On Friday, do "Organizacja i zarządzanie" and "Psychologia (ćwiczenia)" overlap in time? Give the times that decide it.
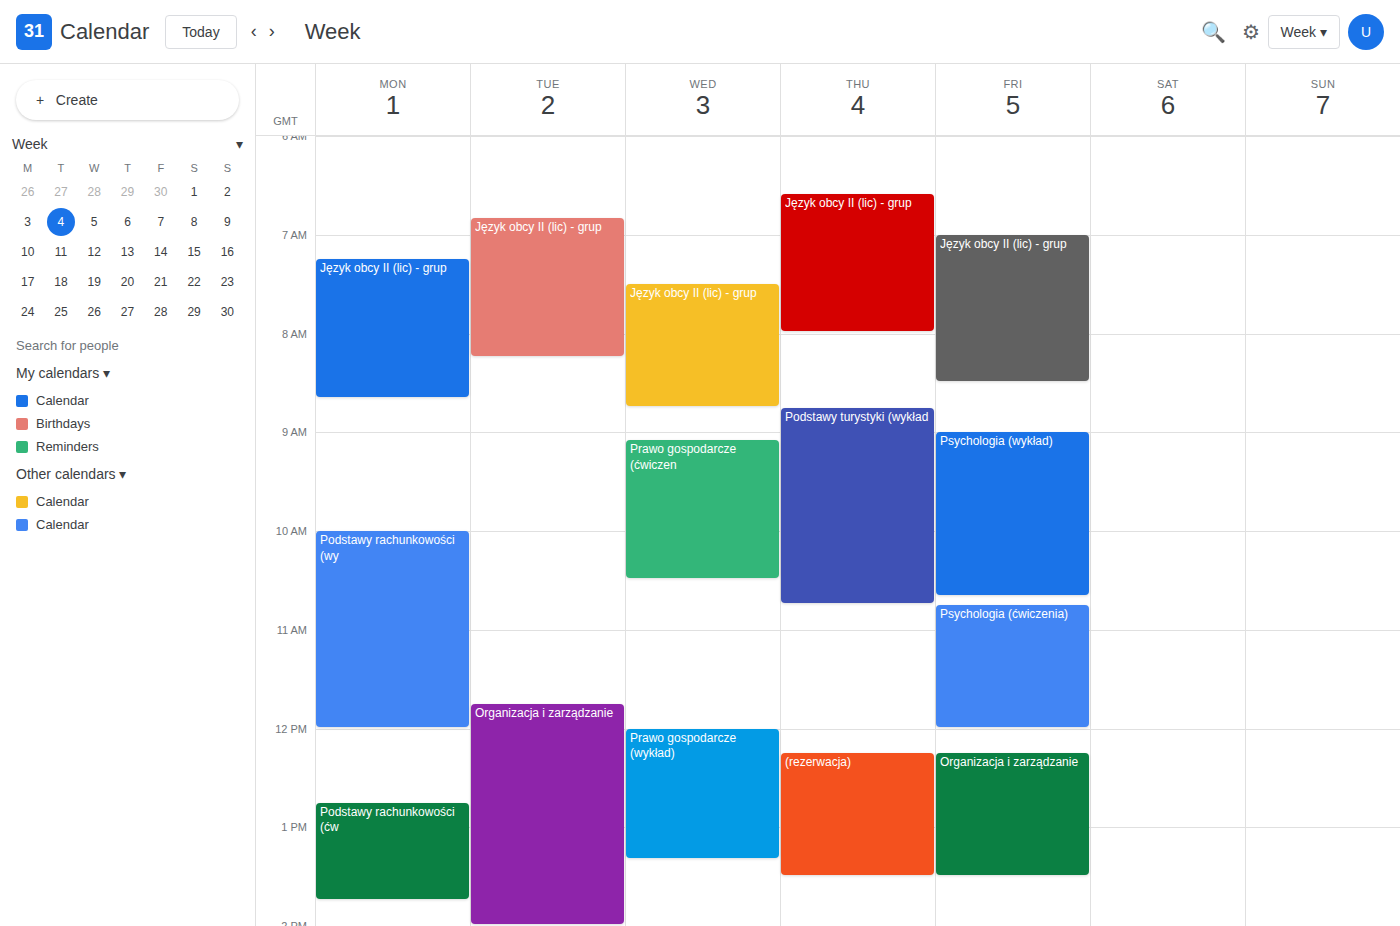
"Psychologia (ćwiczenia)" ends at 12:00 PM and "Organizacja i zarządzanie" starts at 12:15 PM -- no overlap.